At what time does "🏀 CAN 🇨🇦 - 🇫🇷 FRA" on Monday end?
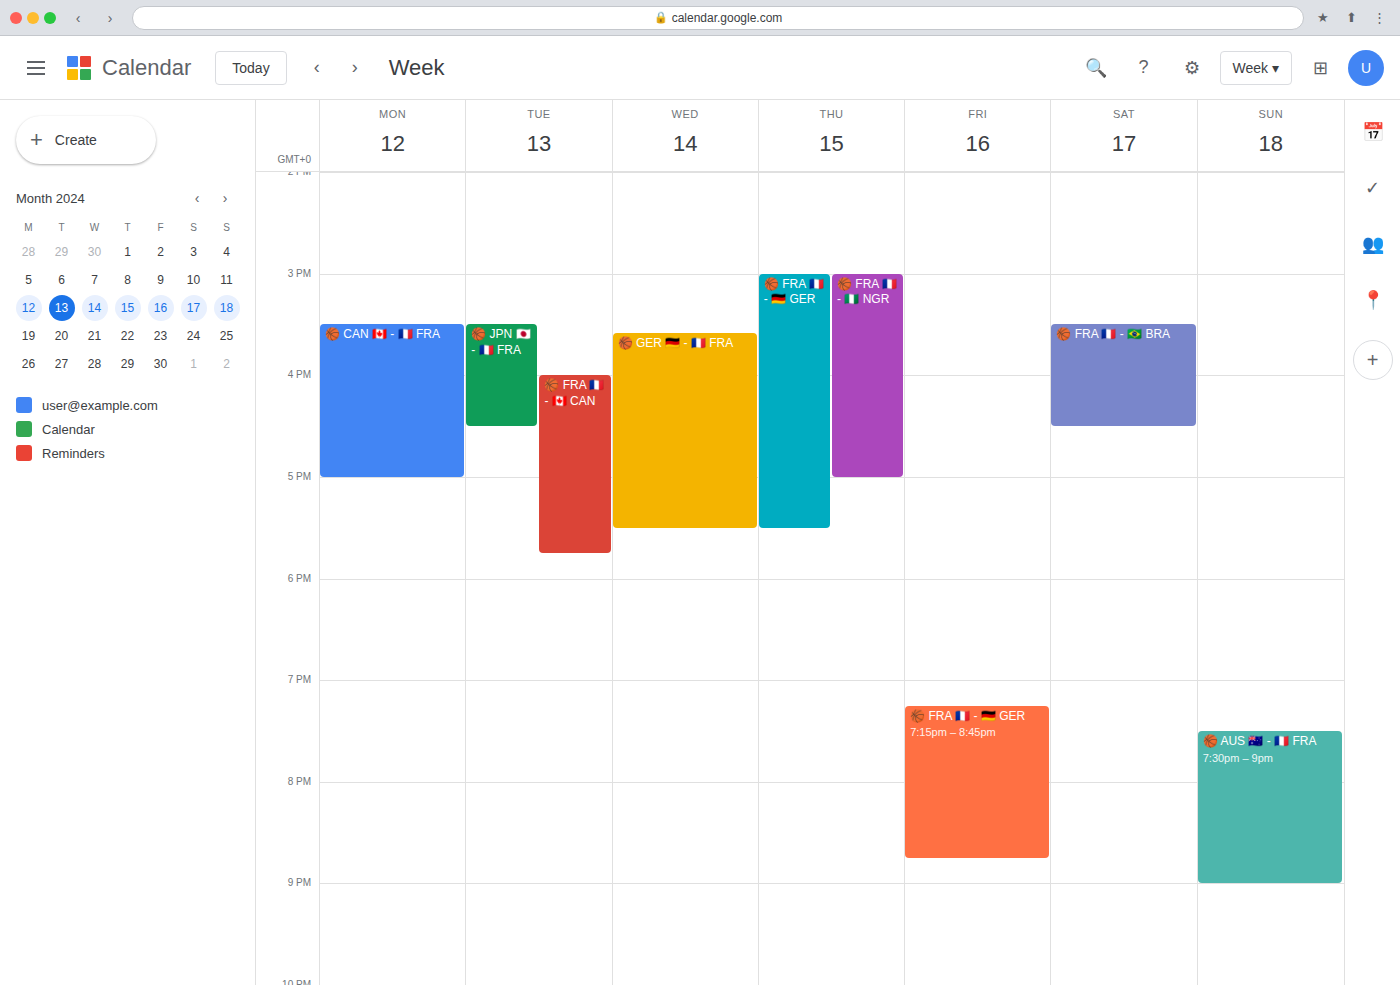
17:00